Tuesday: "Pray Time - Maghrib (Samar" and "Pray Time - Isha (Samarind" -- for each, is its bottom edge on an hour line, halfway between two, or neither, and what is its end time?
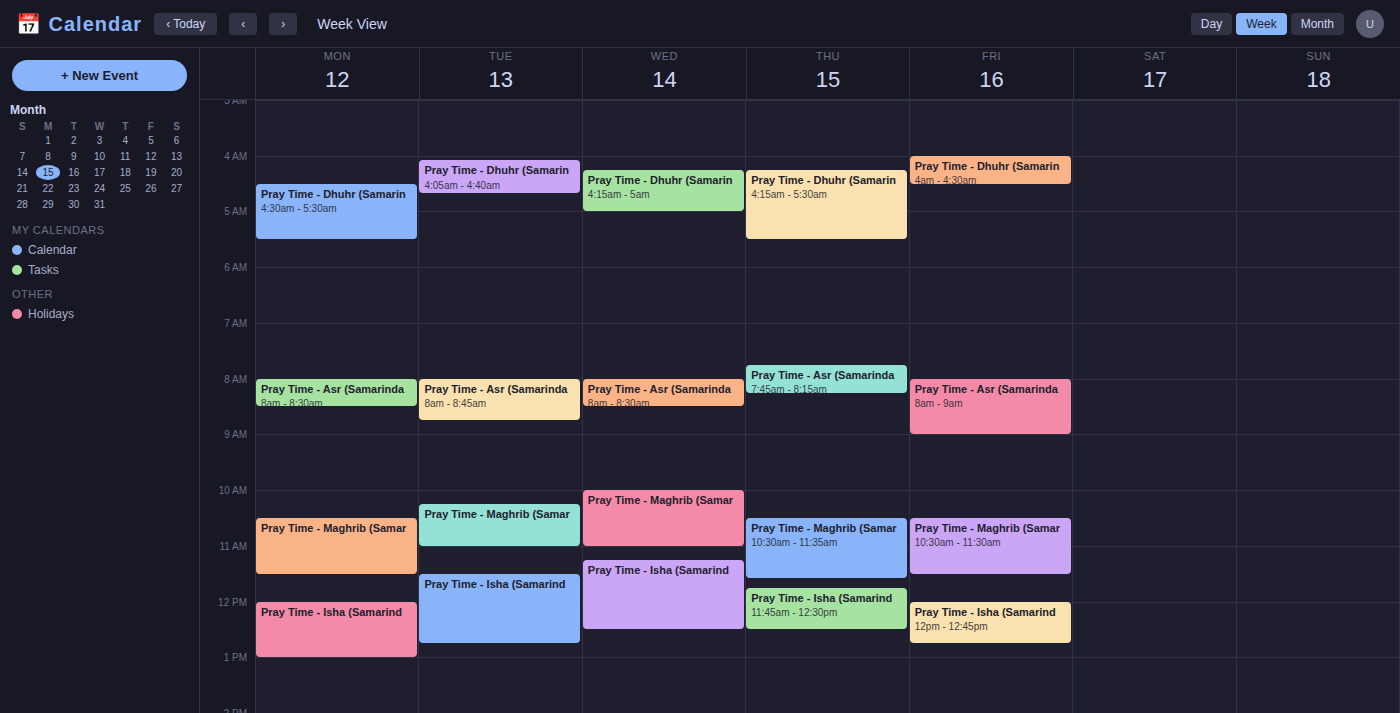
"Pray Time - Maghrib (Samar": 11:00 AM, exactly on the 11 AM line. "Pray Time - Isha (Samarind": 12:45 PM, neither: three quarters of the way from the 12 PM line to the 1 PM line.